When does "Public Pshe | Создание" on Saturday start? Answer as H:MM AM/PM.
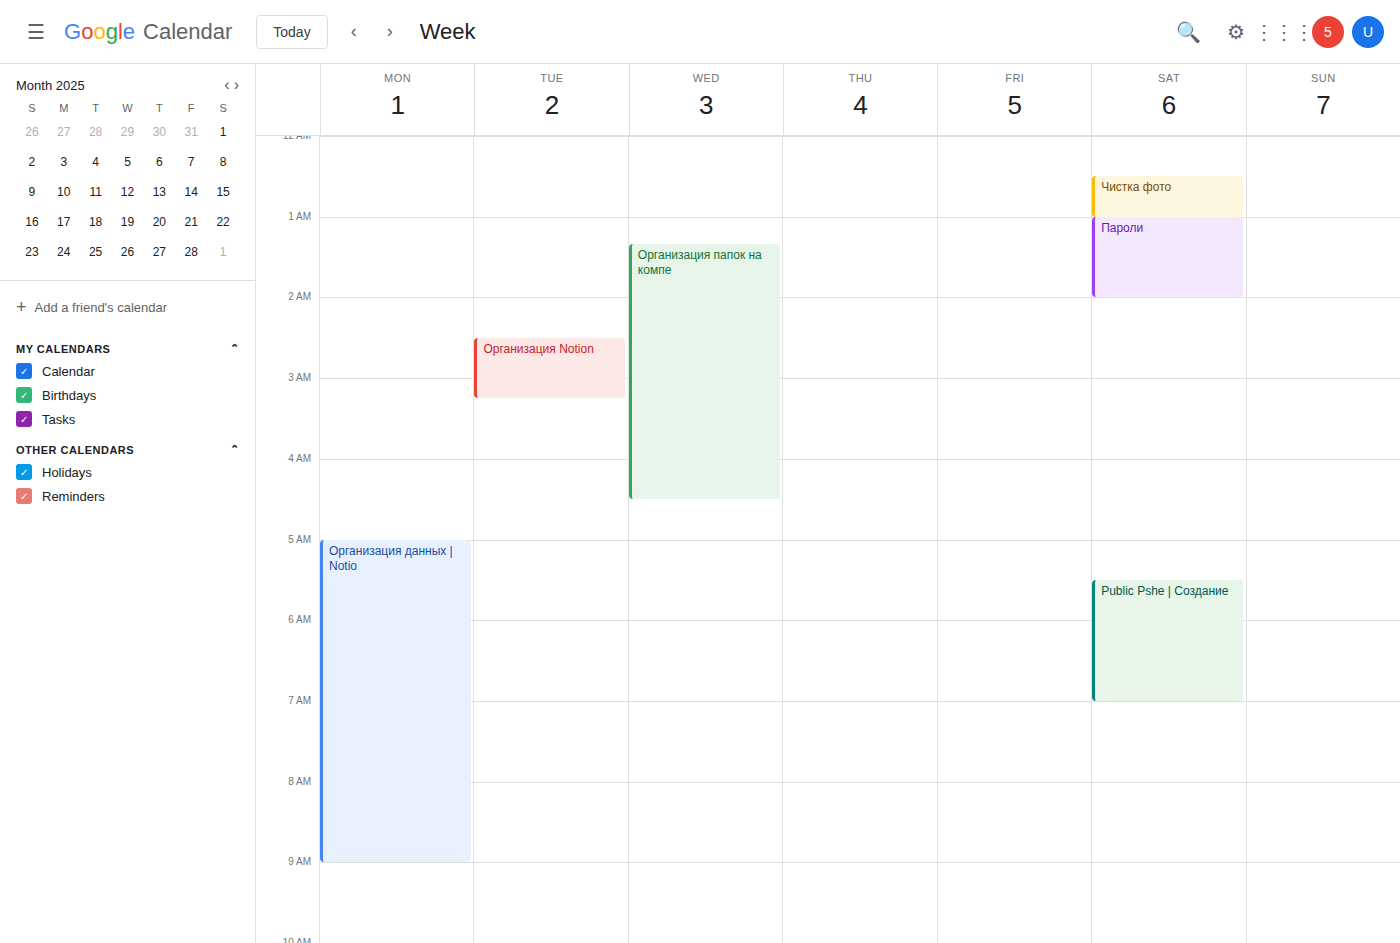
5:30 AM